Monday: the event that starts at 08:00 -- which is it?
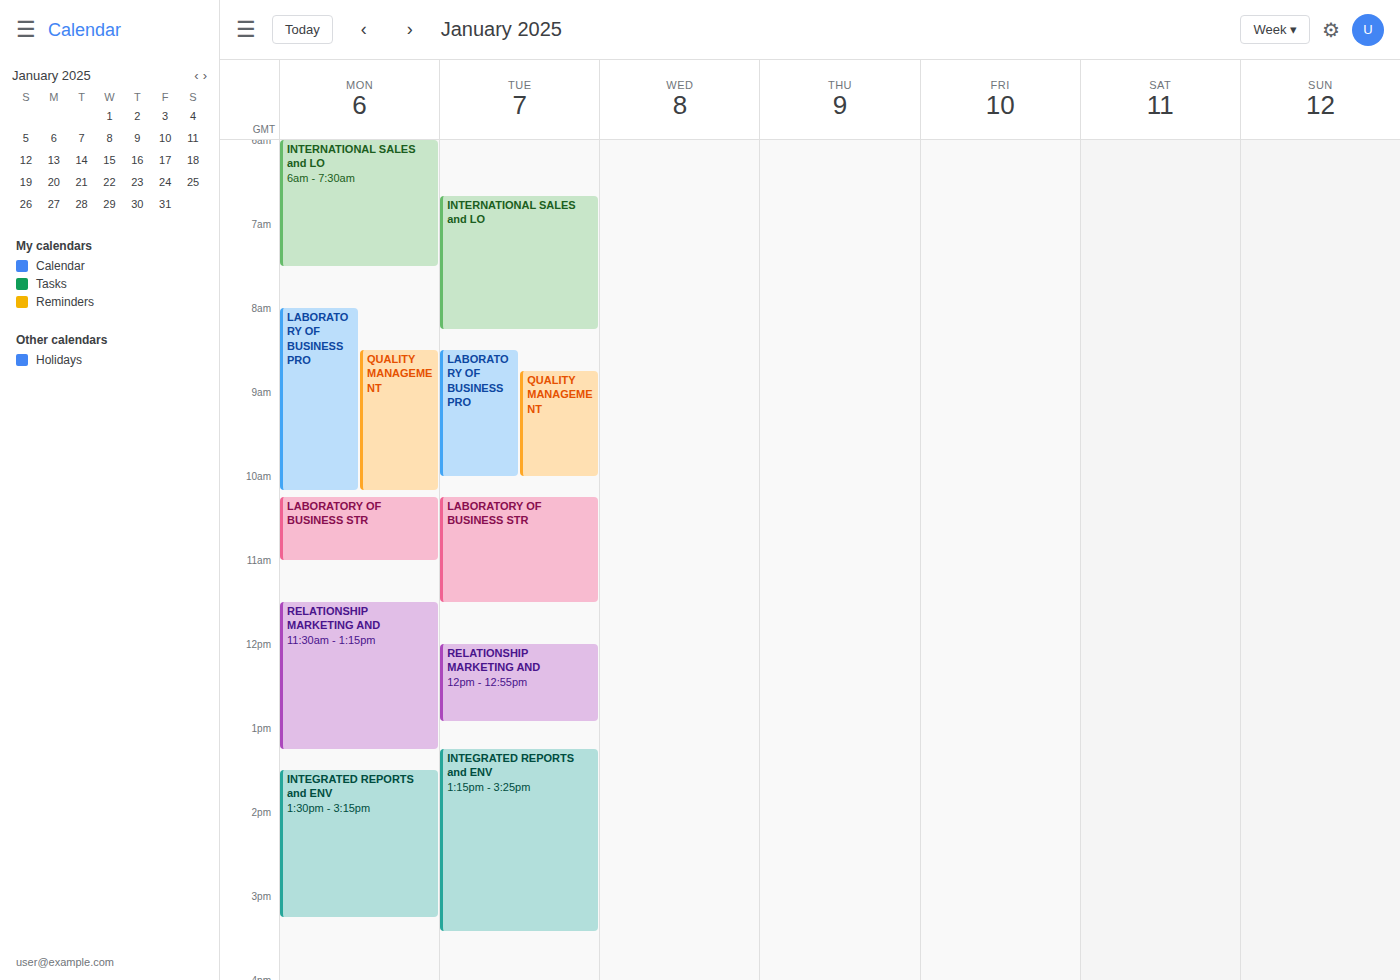
"LABORATORY OF BUSINESS PRO"